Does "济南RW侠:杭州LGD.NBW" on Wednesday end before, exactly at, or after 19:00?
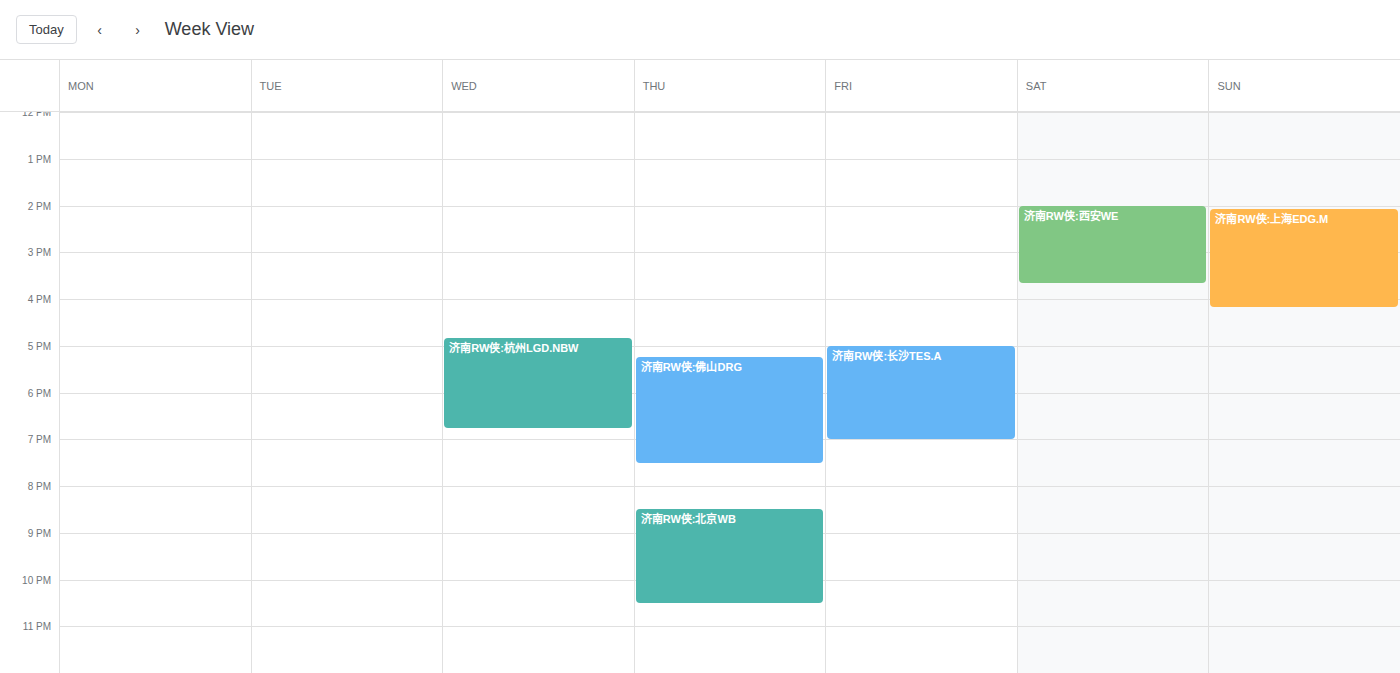
18:45 -- before 19:00, 15 minutes above the 19:00 line.